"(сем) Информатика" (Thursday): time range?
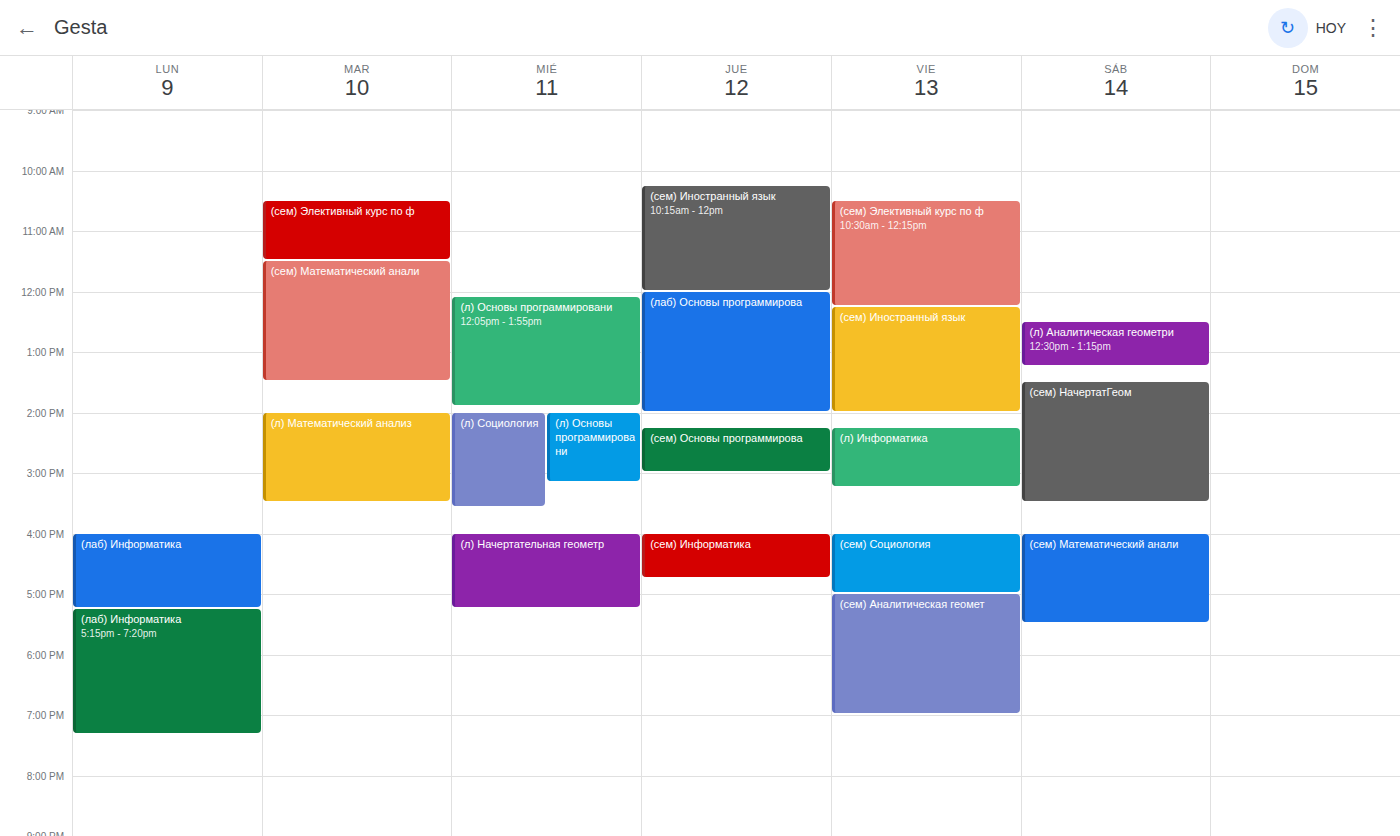
4:00 PM to 4:45 PM